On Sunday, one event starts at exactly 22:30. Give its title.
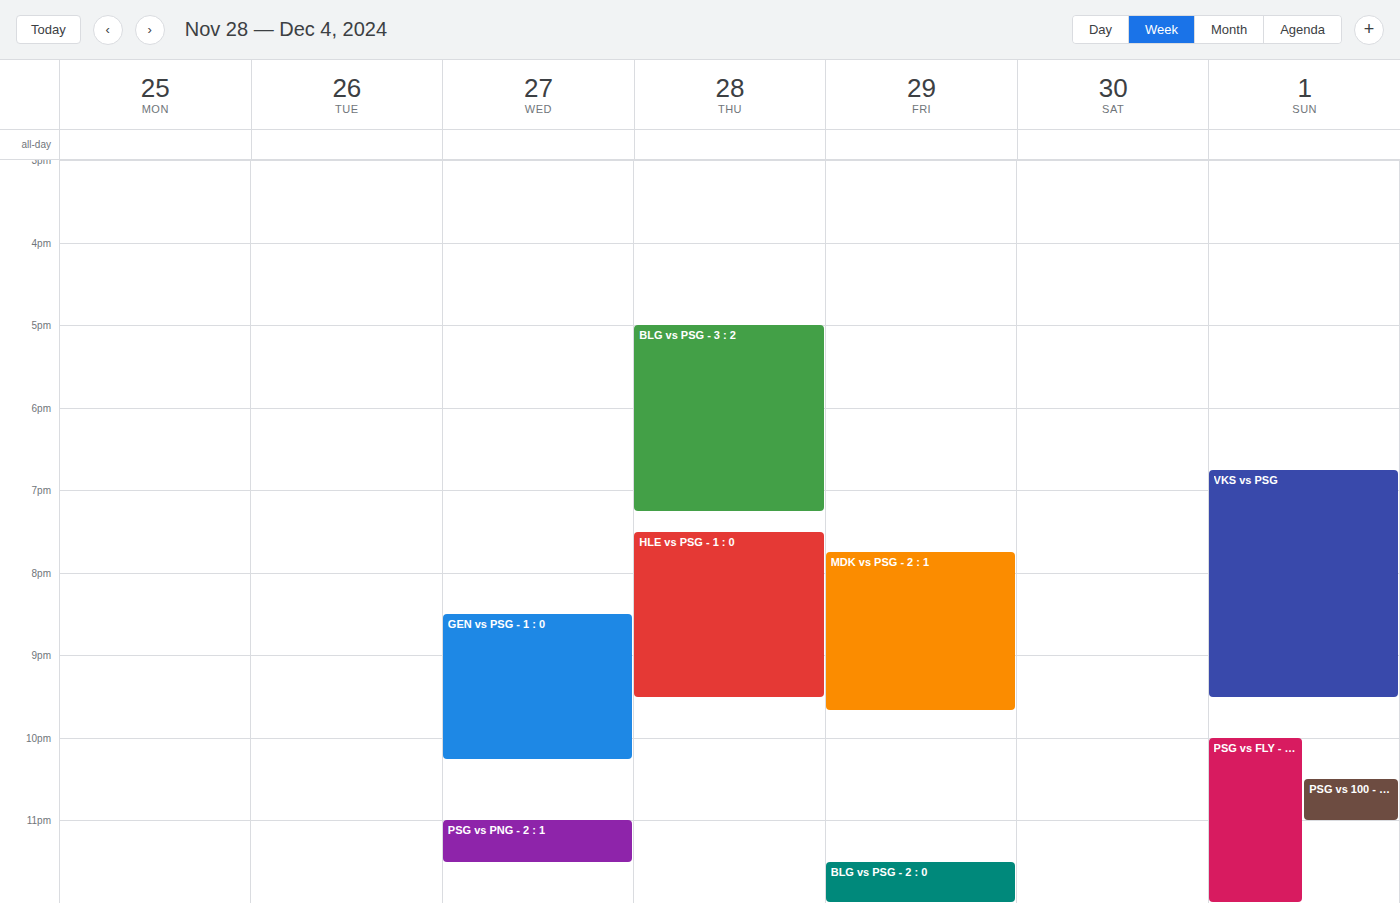
"PSG vs 100 - 2 : 0"